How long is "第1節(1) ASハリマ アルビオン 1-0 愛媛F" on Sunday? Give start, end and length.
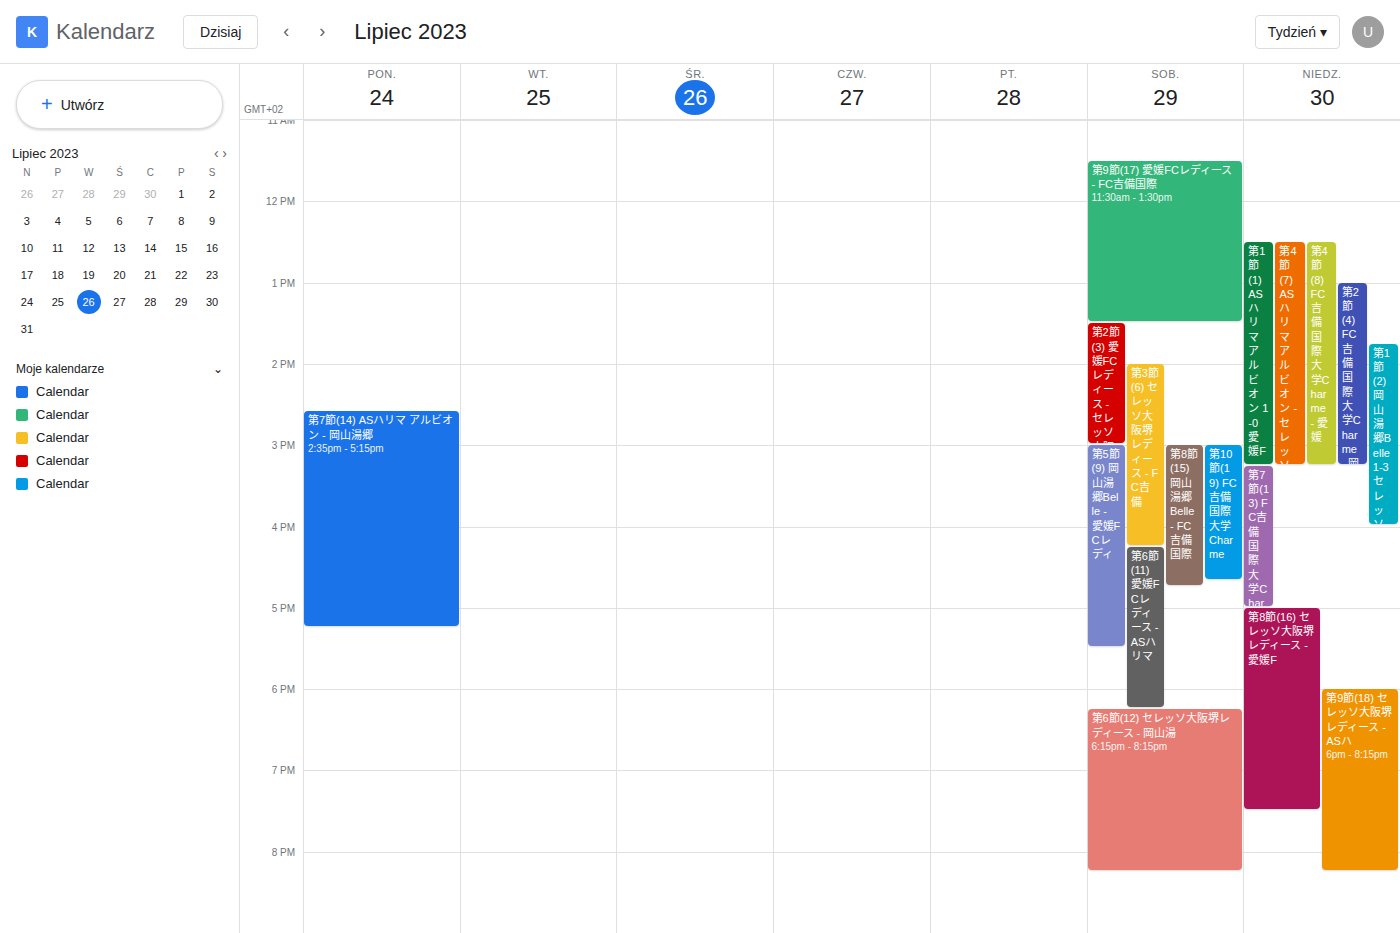
12:30 PM to 3:15 PM, 2 hours 45 minutes